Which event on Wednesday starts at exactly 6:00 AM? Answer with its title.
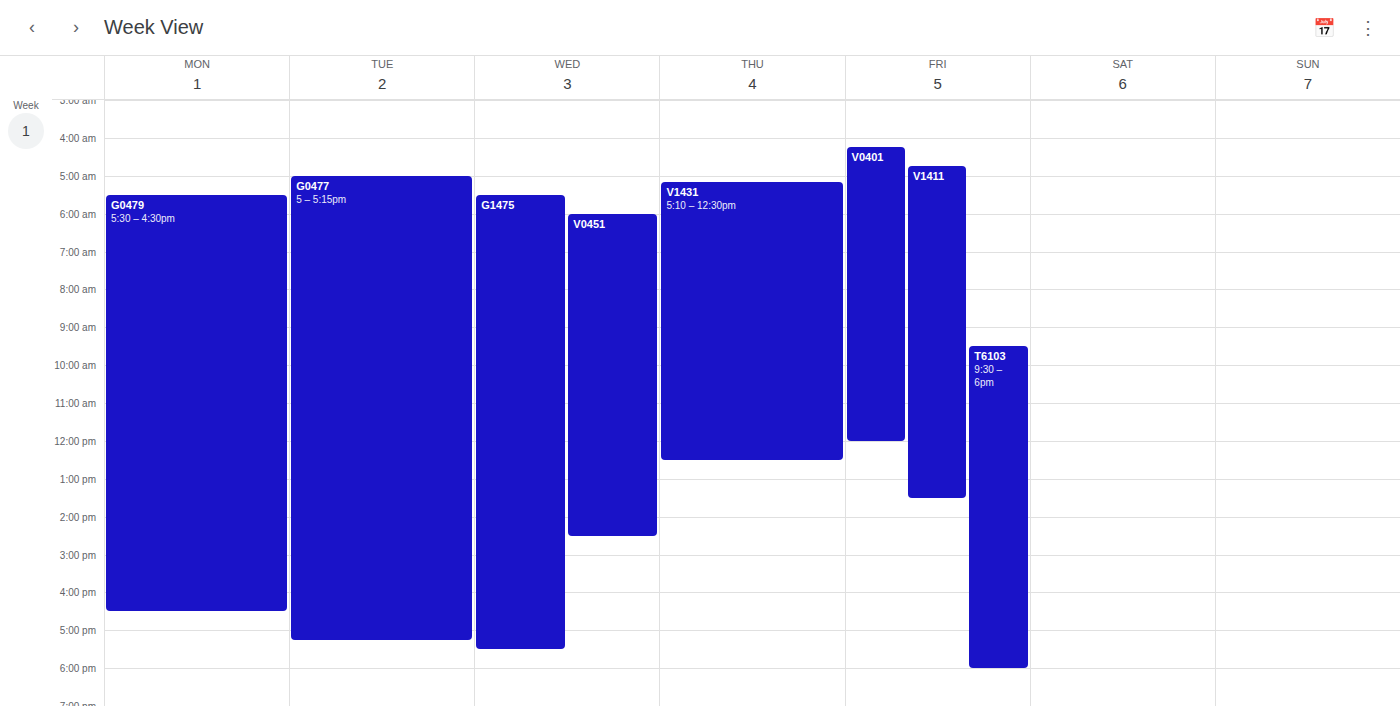
"V0451"